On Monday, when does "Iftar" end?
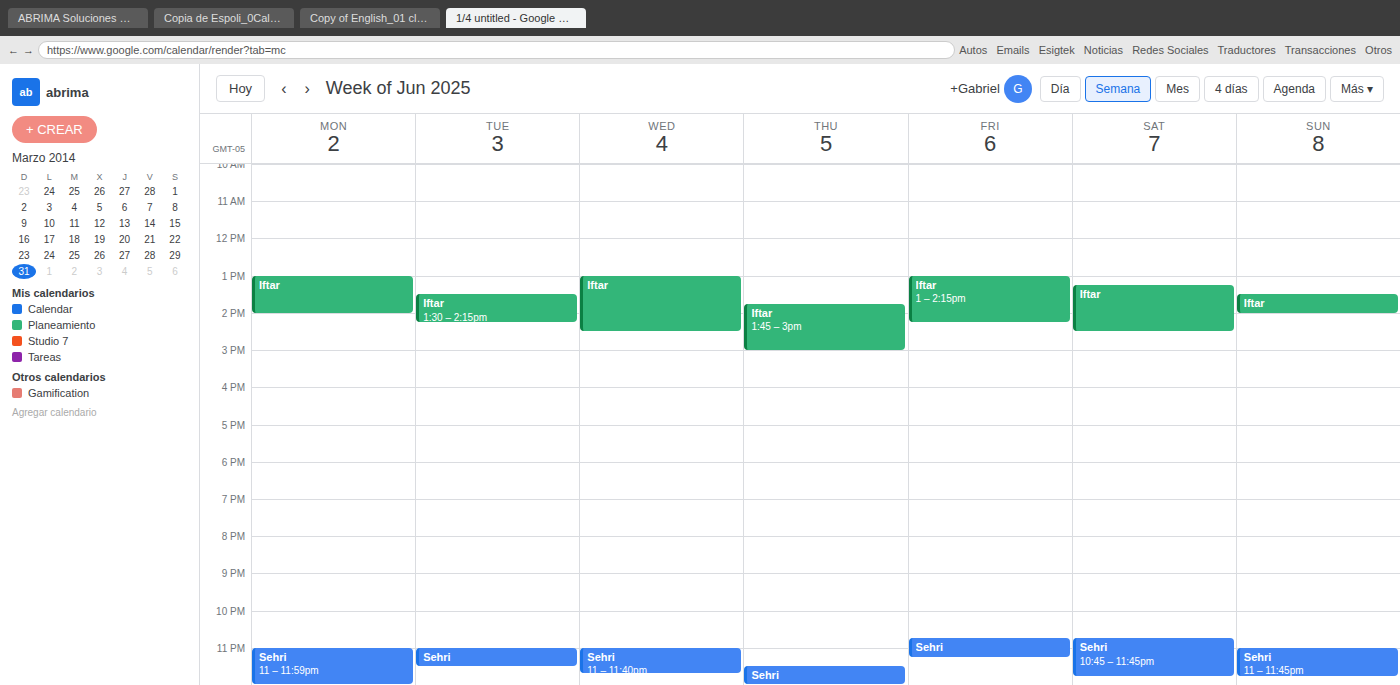
2:00 PM